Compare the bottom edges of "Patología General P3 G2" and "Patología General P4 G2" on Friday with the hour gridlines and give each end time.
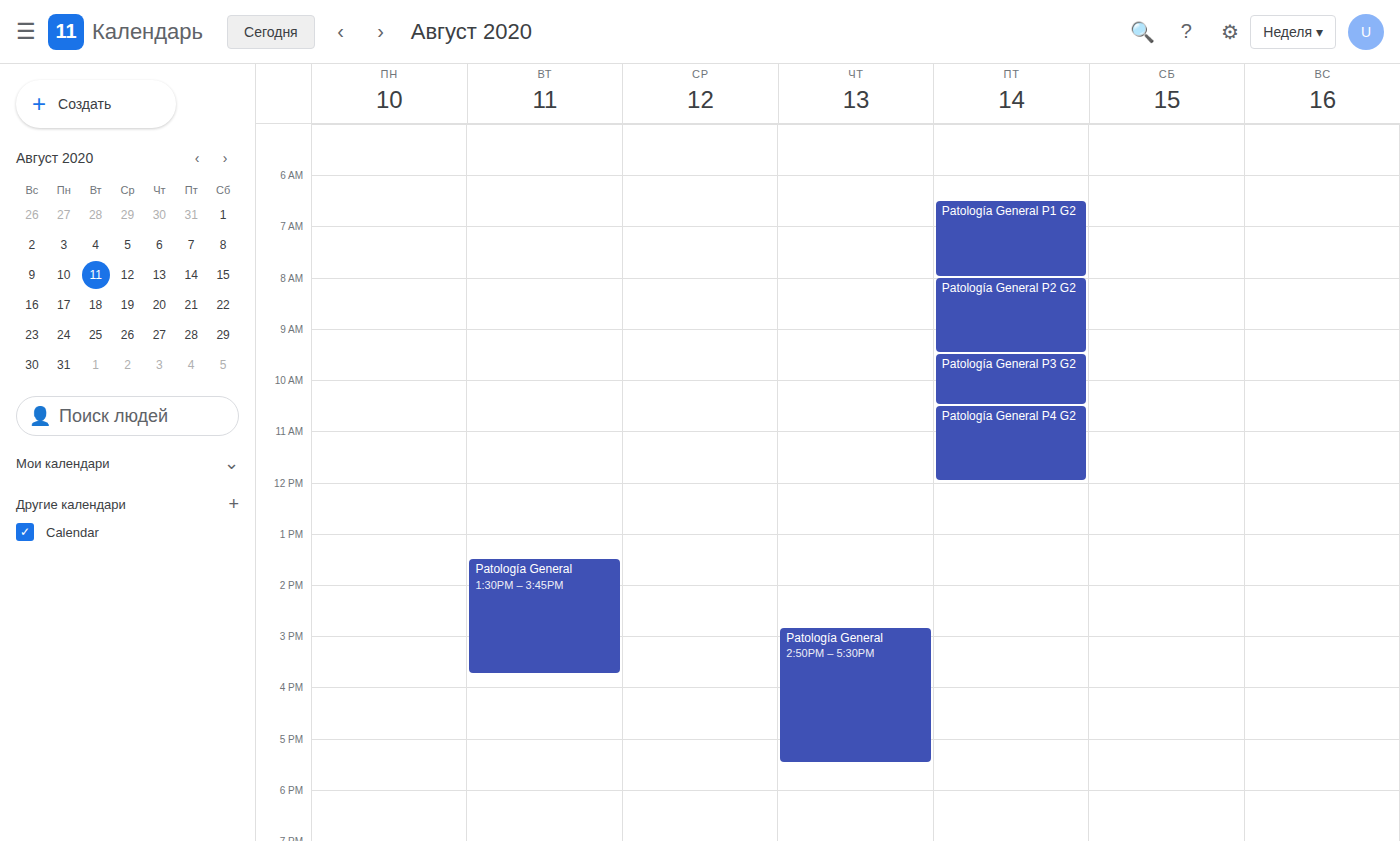
"Patología General P3 G2": 10:30, halfway between the 10:00 and 11:00 lines. "Patología General P4 G2": 12:00, exactly on the 12:00 line.